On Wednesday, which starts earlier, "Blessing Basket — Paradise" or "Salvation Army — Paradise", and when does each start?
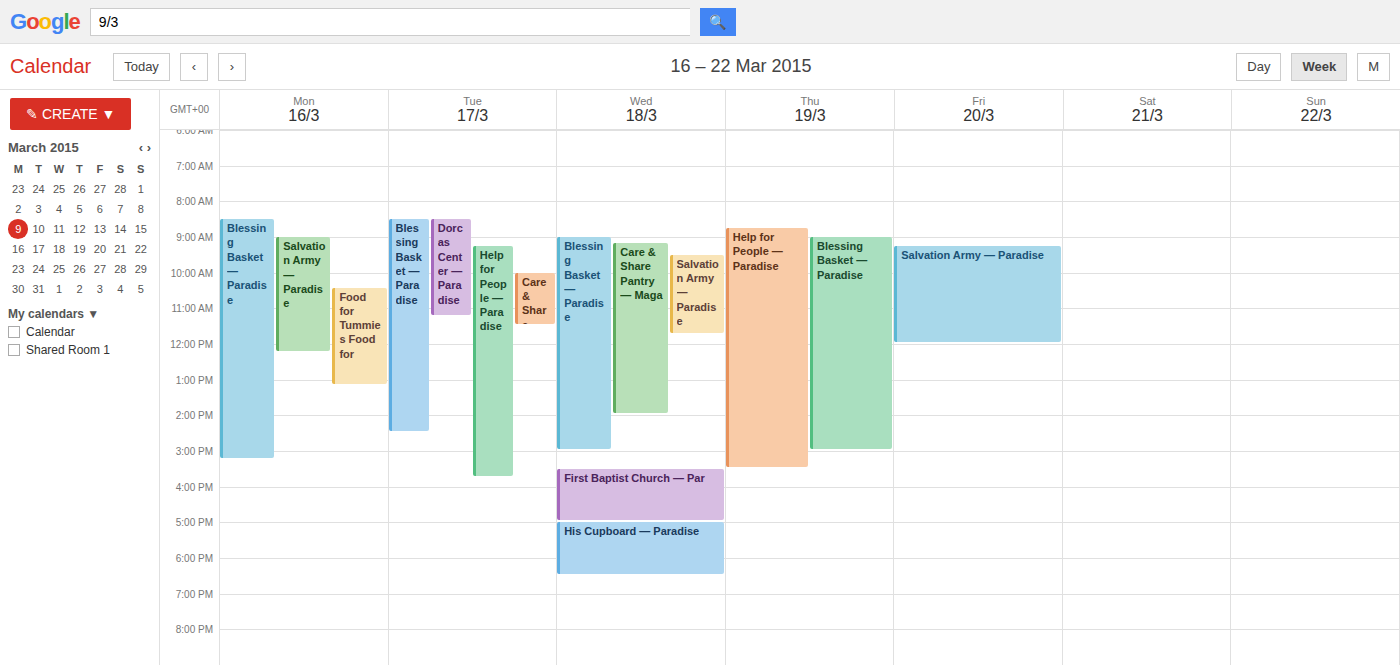
"Blessing Basket — Paradise" 9:00 AM; "Salvation Army — Paradise" 9:30 AM.